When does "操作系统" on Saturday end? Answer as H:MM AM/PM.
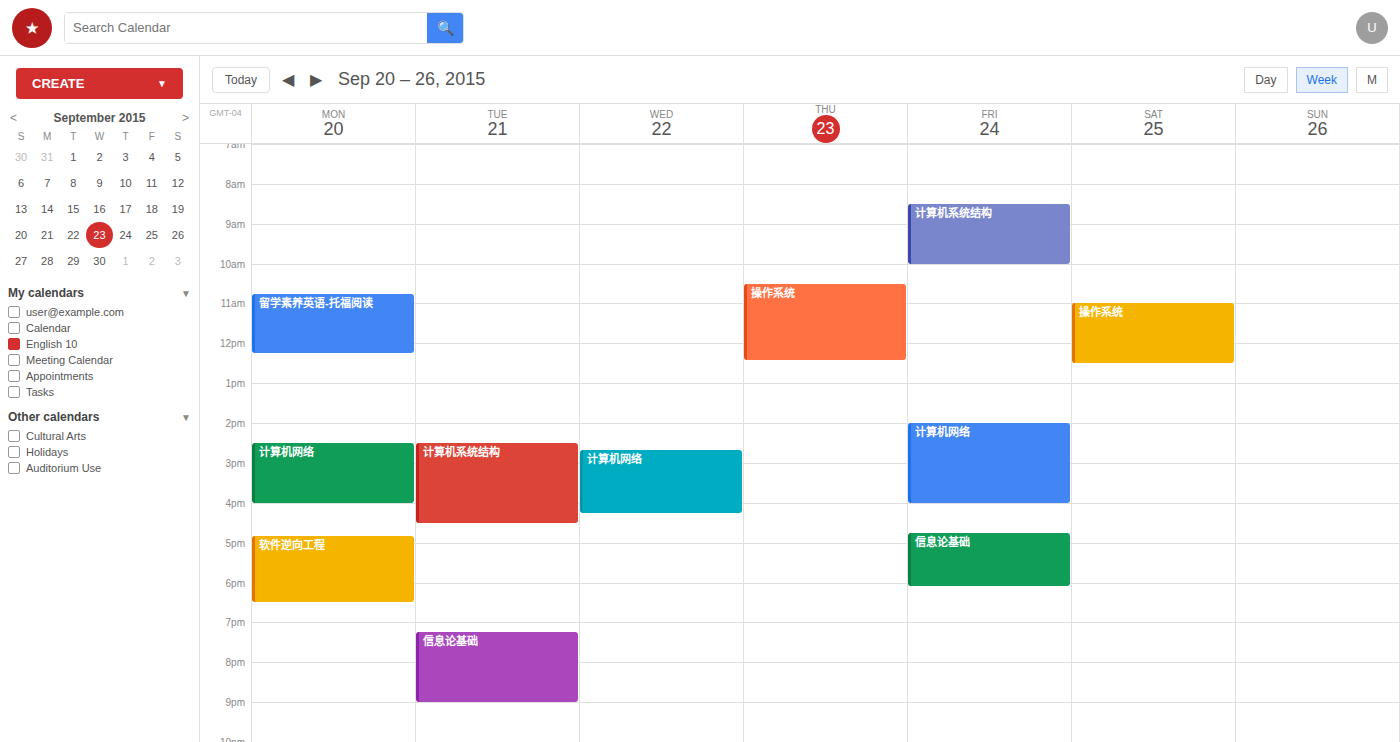
12:30 PM